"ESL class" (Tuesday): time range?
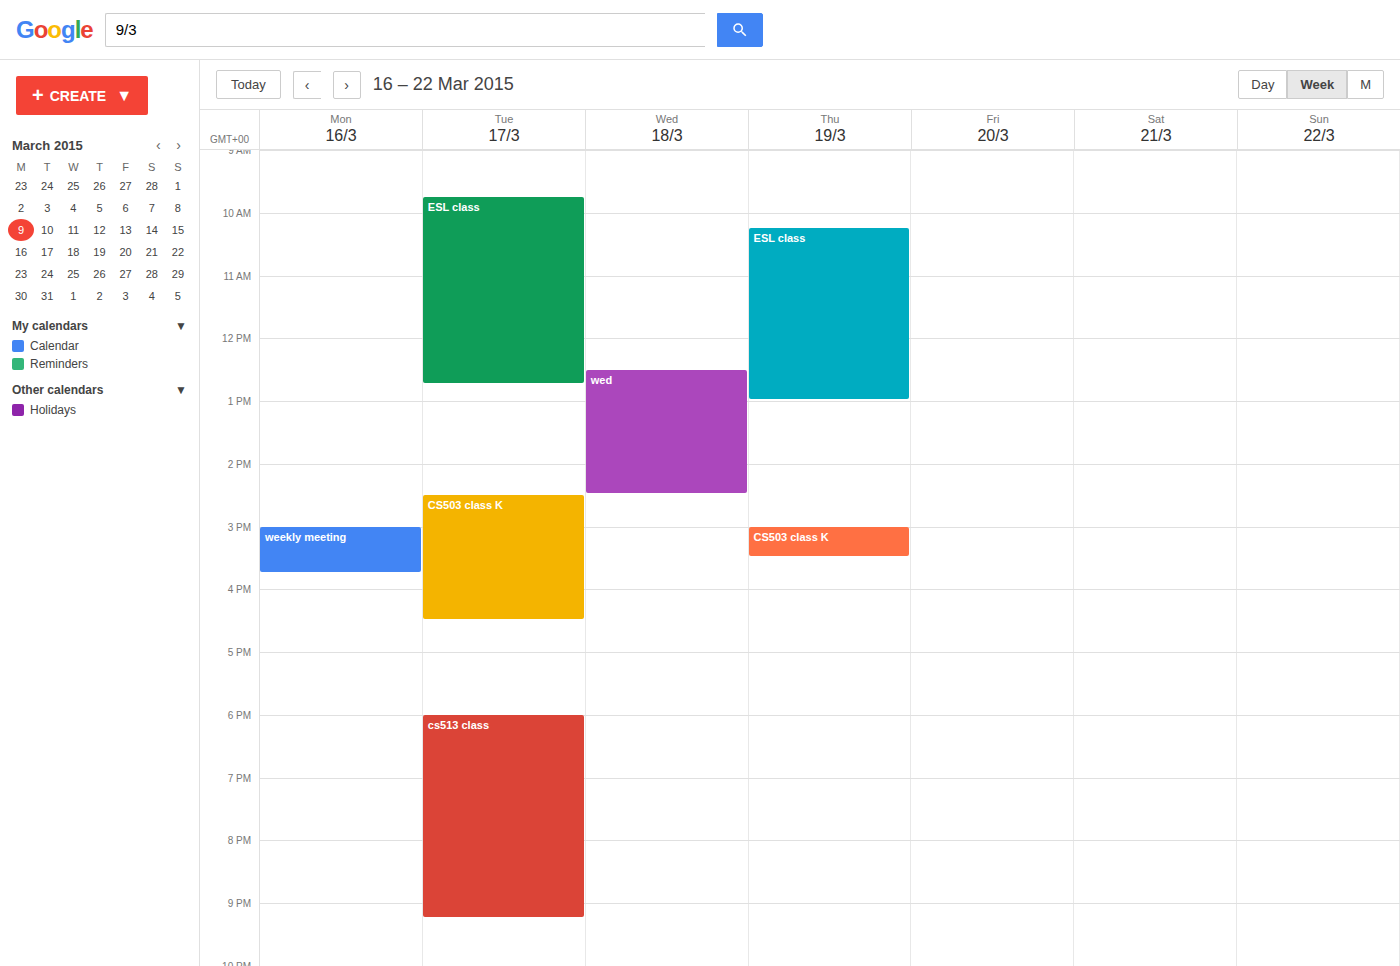
9:45 AM to 12:45 PM